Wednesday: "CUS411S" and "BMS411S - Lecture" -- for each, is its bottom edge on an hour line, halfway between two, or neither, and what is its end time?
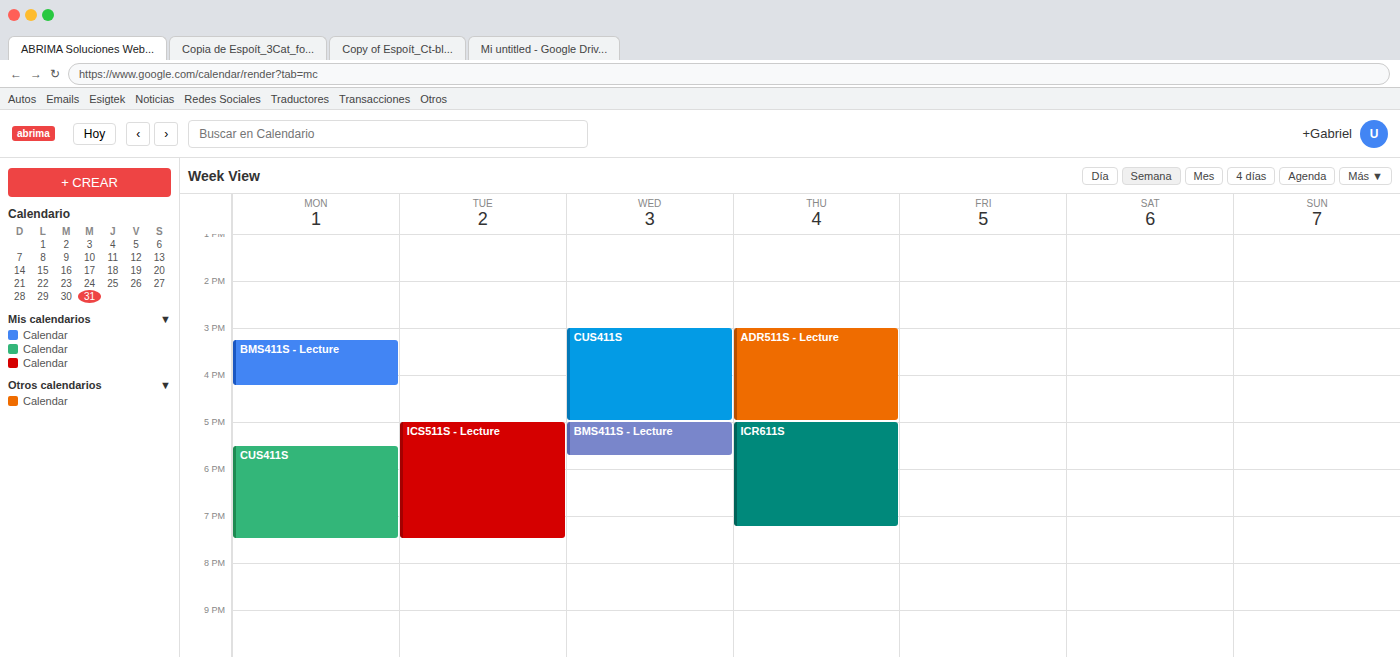
"CUS411S": 5:00 PM, exactly on the 5 PM line. "BMS411S - Lecture": 5:45 PM, neither: three quarters of the way from the 5 PM line to the 6 PM line.